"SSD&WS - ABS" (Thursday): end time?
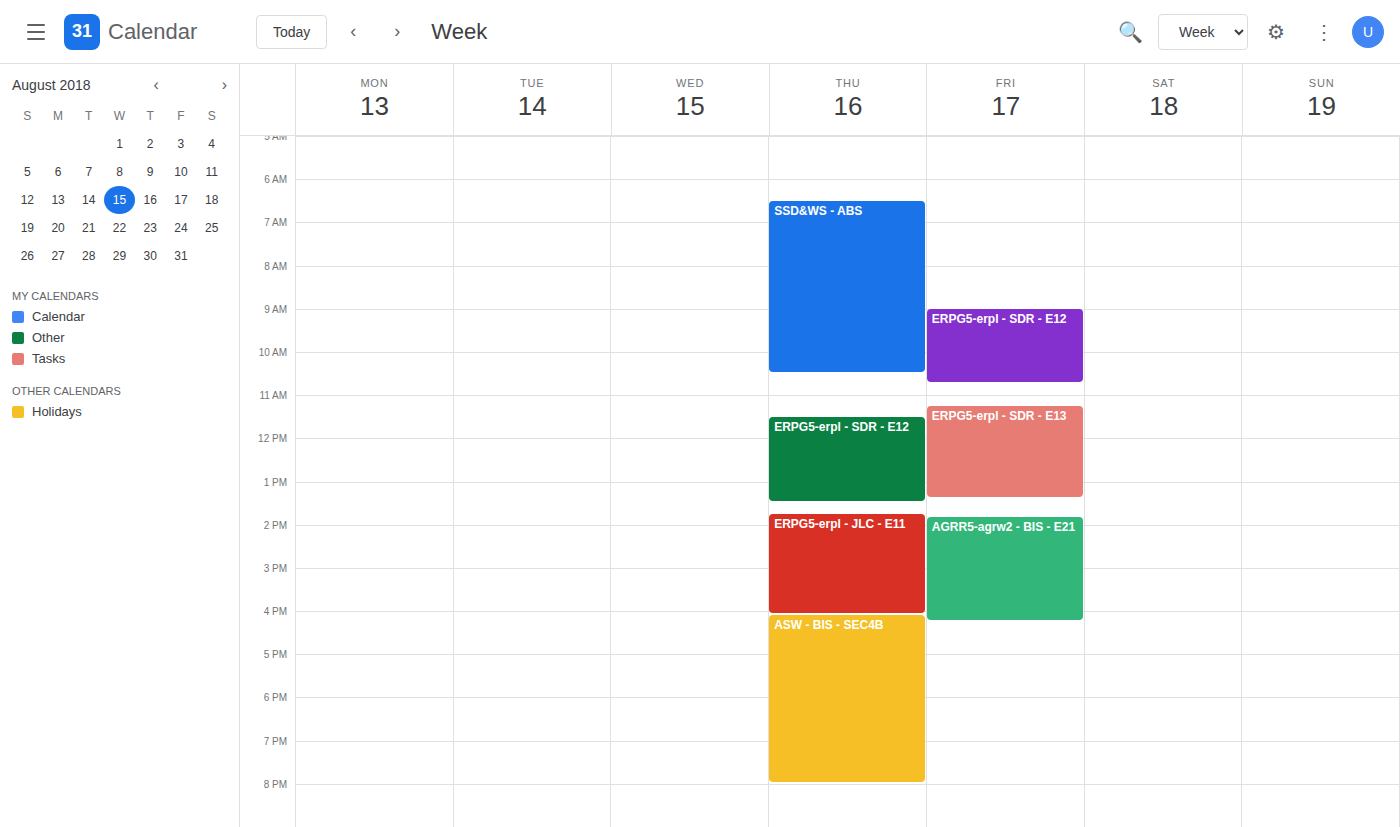
10:30 AM